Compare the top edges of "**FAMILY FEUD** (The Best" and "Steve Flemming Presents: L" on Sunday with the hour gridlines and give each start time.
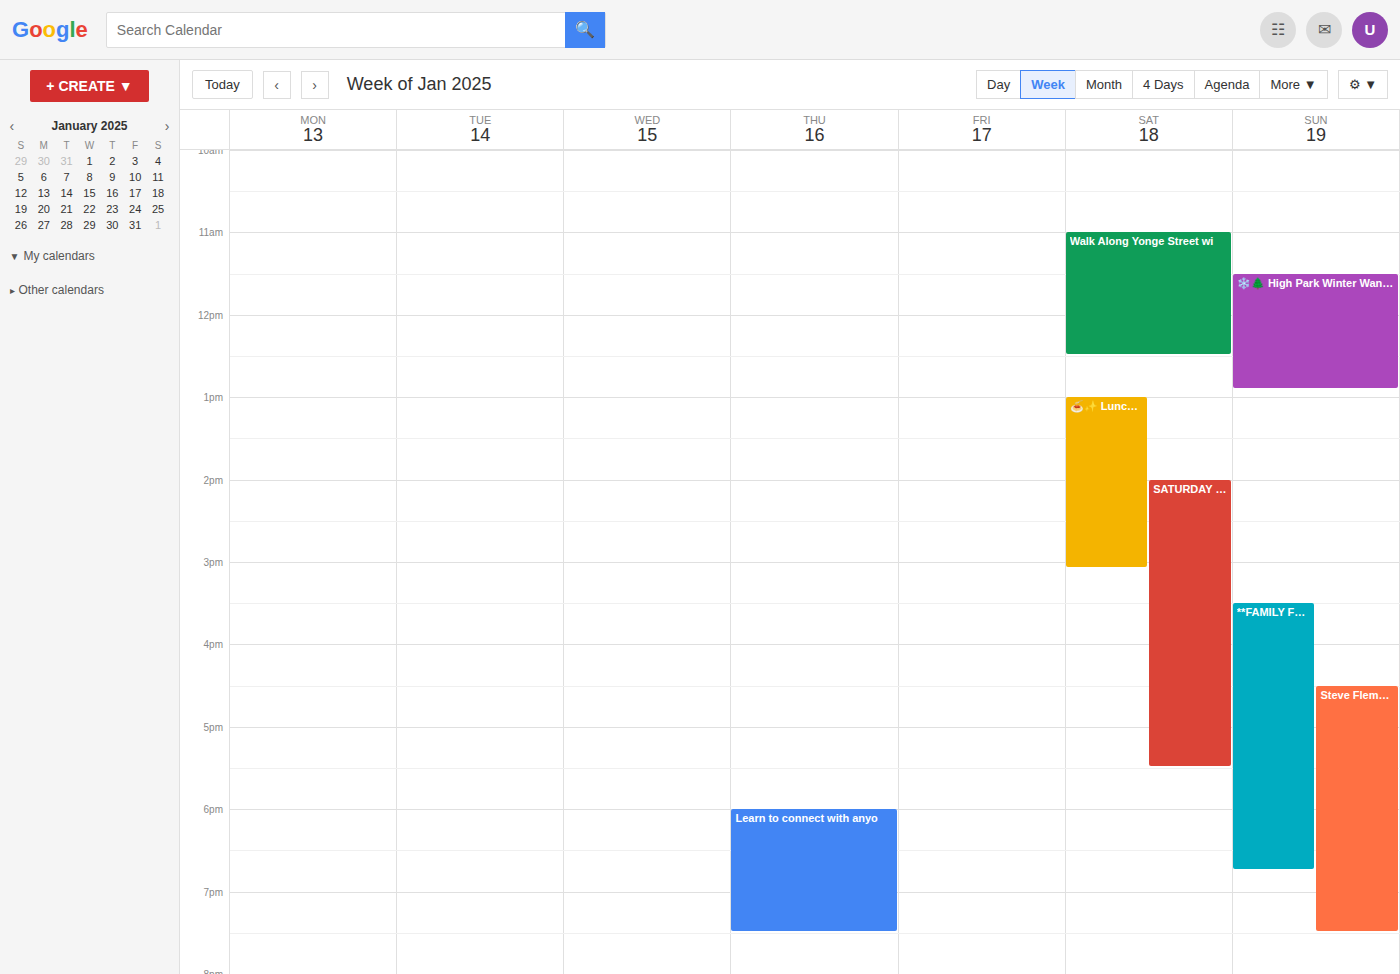
"**FAMILY FEUD** (The Best": 3:30 PM, halfway between the 3 PM and 4 PM lines. "Steve Flemming Presents: L": 4:30 PM, halfway between the 4 PM and 5 PM lines.